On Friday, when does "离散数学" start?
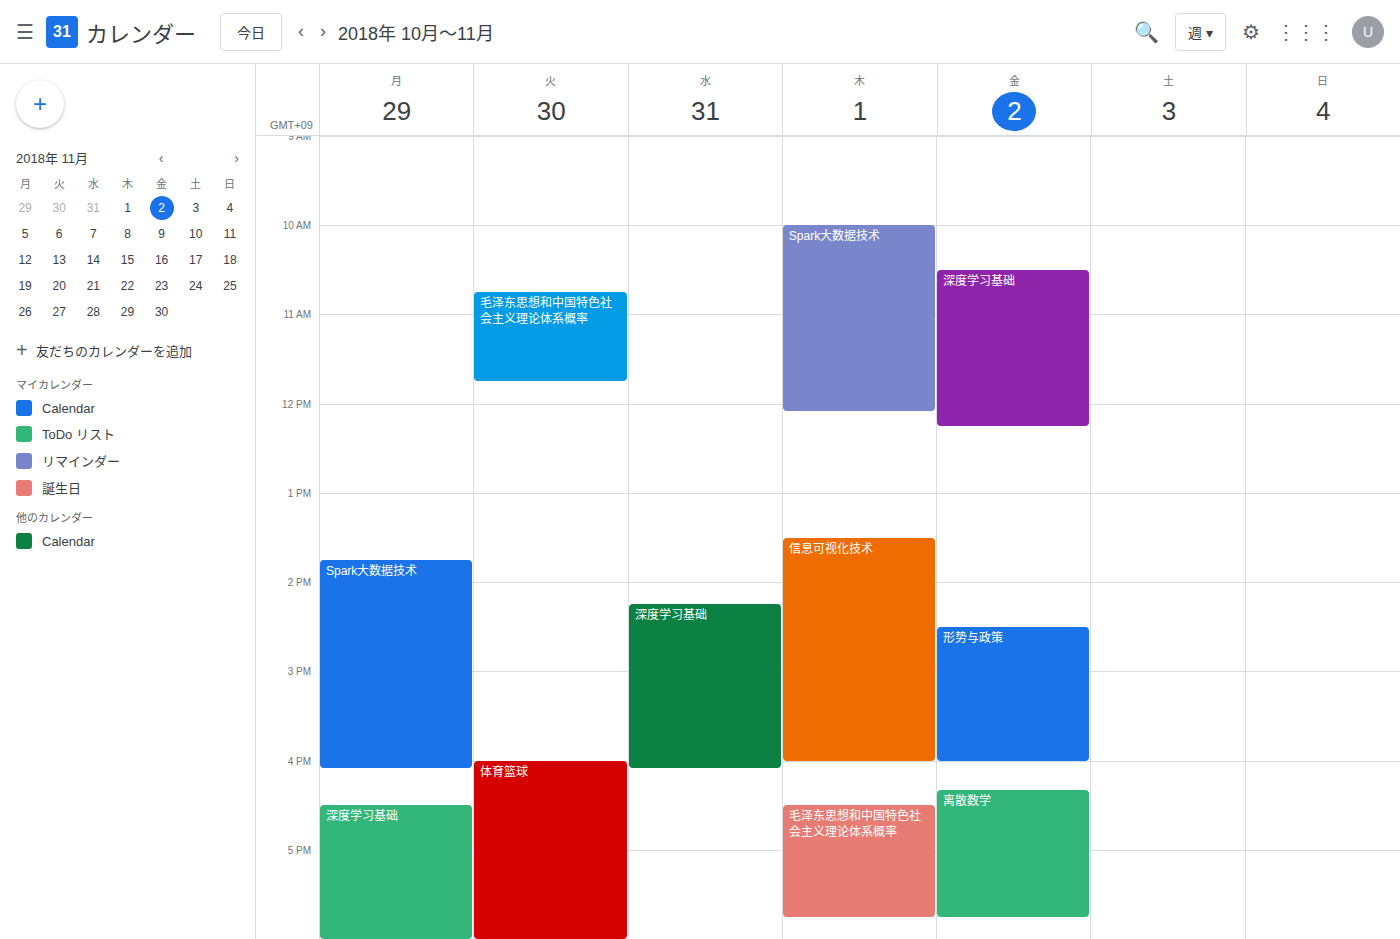
16:20